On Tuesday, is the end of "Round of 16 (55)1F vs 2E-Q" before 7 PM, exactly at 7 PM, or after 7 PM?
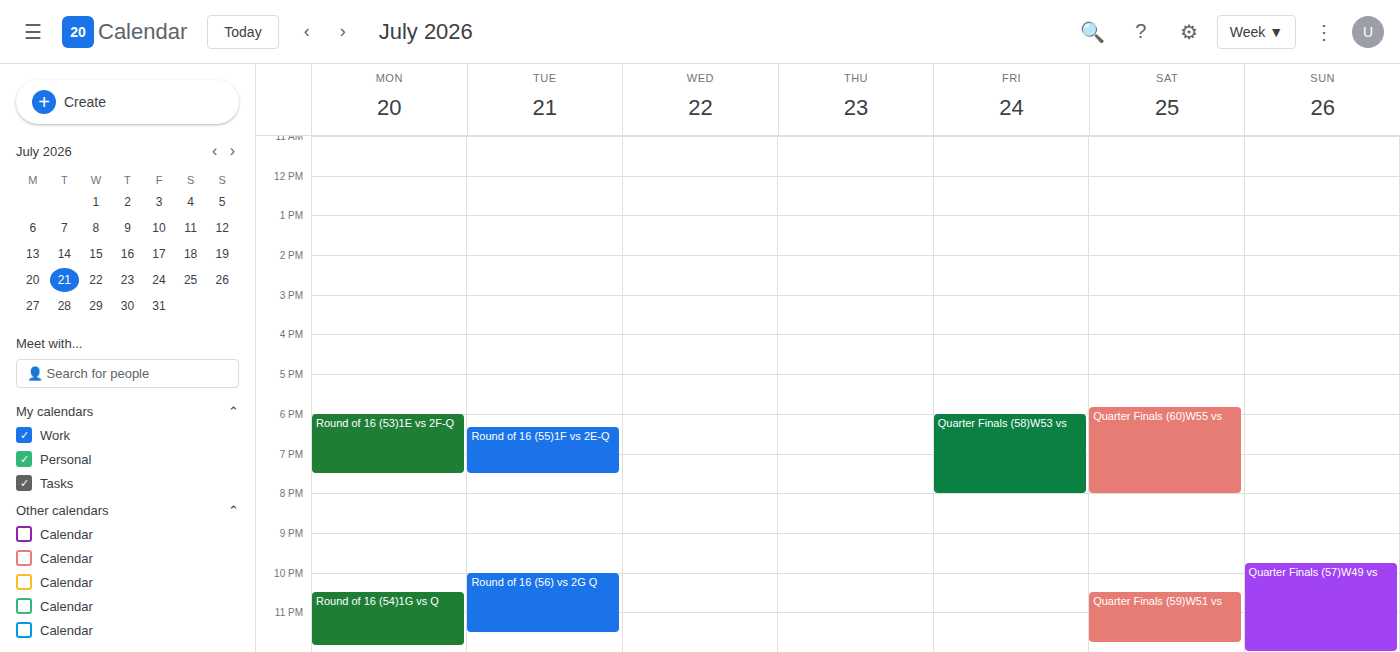
7:30 PM -- after 7 PM, 30 minutes below the 7 PM line.